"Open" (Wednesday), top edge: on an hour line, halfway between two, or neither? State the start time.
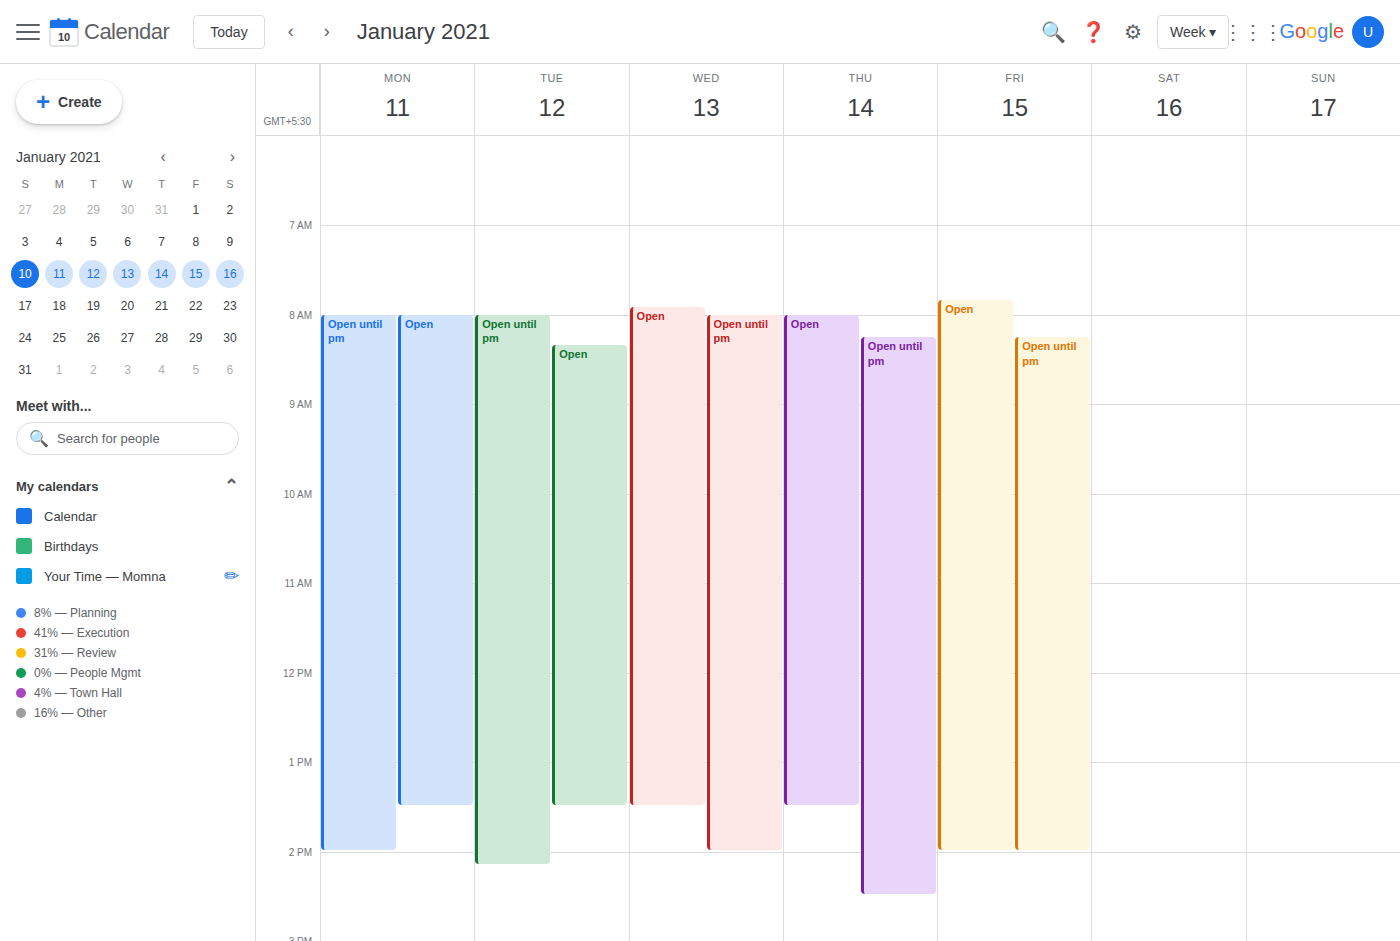
7:55 AM -- neither: 55 minutes below the 7 AM line and 5 minutes above the 8 AM line.